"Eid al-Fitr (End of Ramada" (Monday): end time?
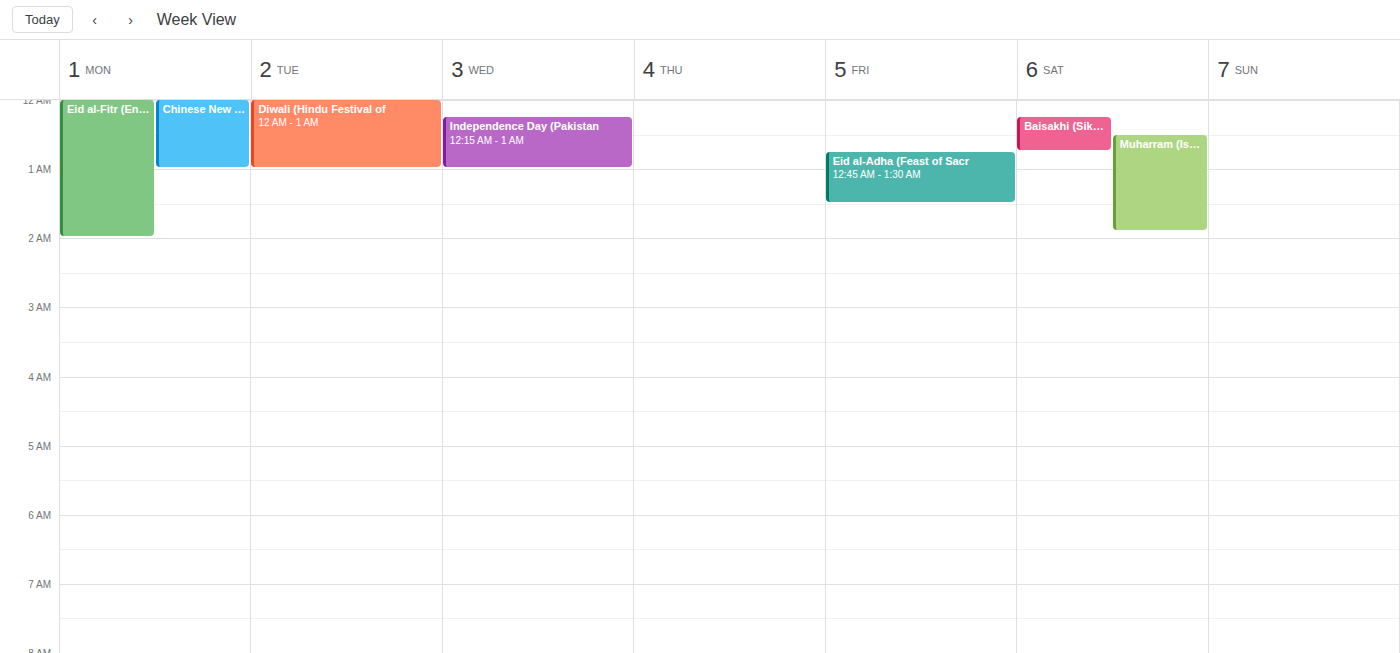
2:00 AM